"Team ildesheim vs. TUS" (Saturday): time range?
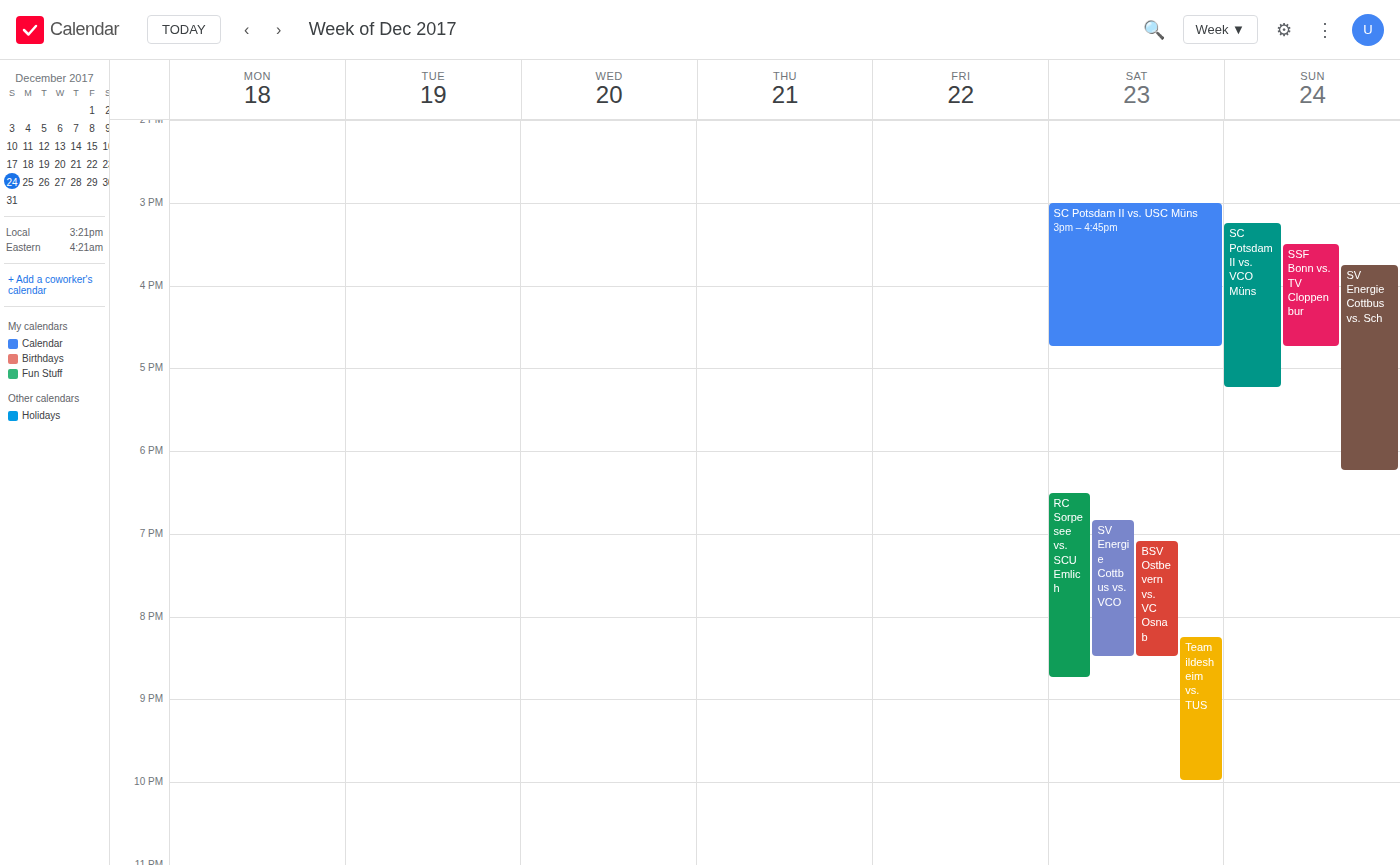
8:15 PM to 10:00 PM